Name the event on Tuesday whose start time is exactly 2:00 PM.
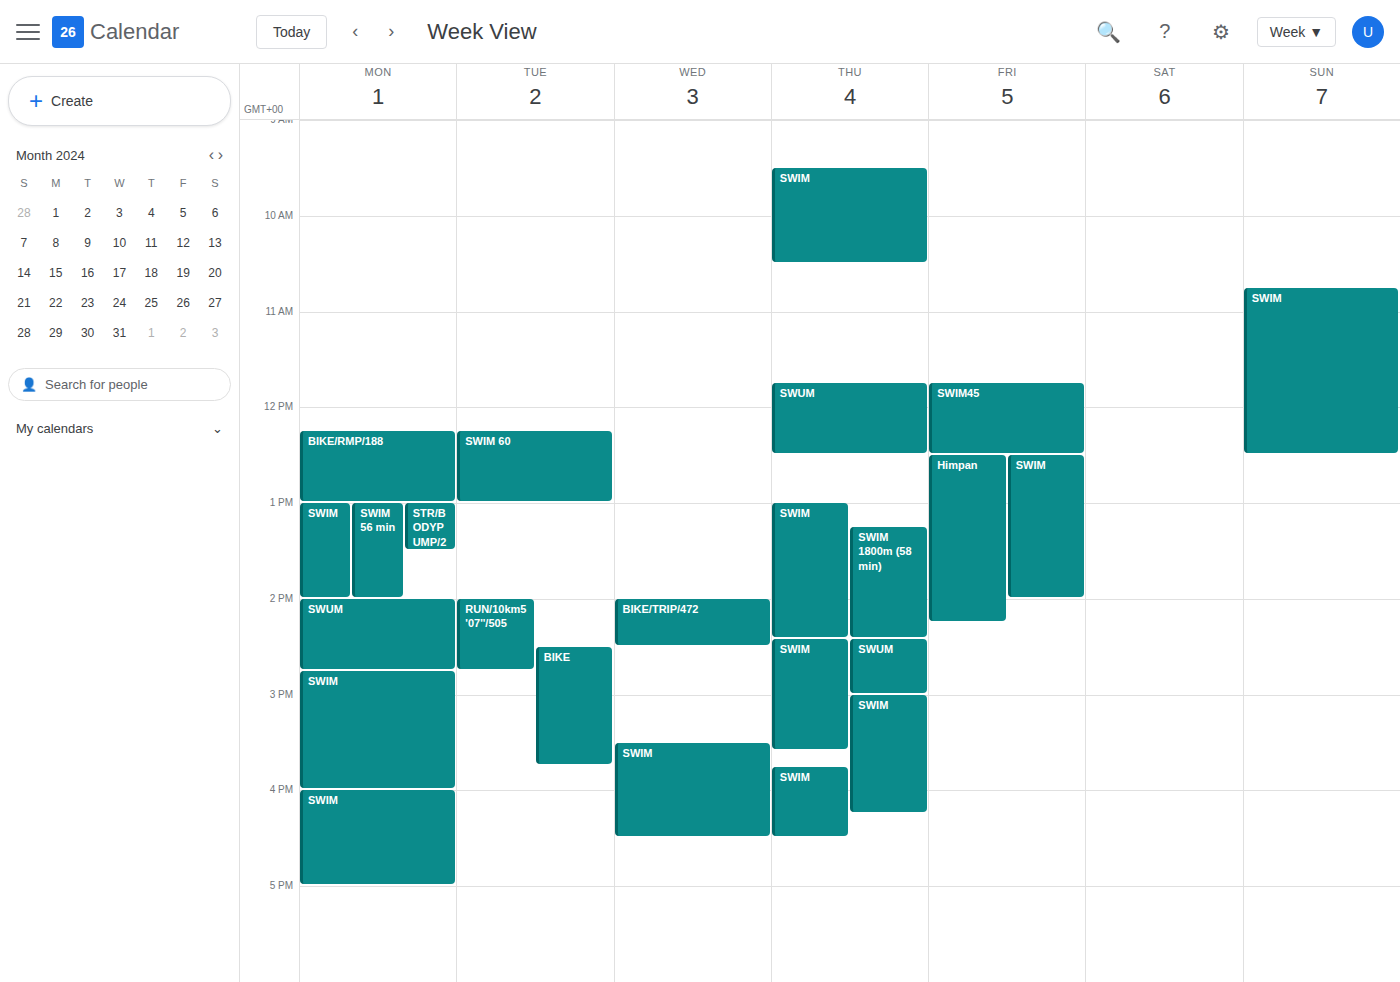
"RUN/10km5'07''/505"